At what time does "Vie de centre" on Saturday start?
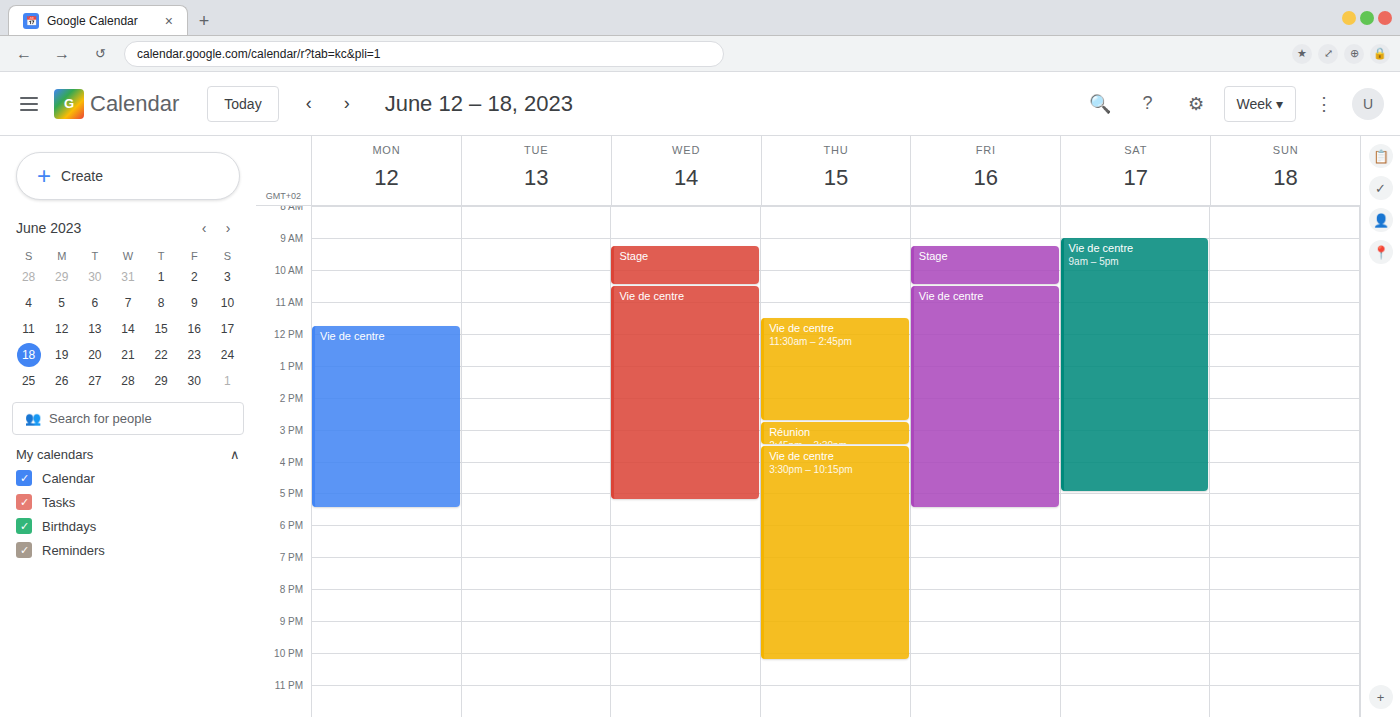
9:00 AM